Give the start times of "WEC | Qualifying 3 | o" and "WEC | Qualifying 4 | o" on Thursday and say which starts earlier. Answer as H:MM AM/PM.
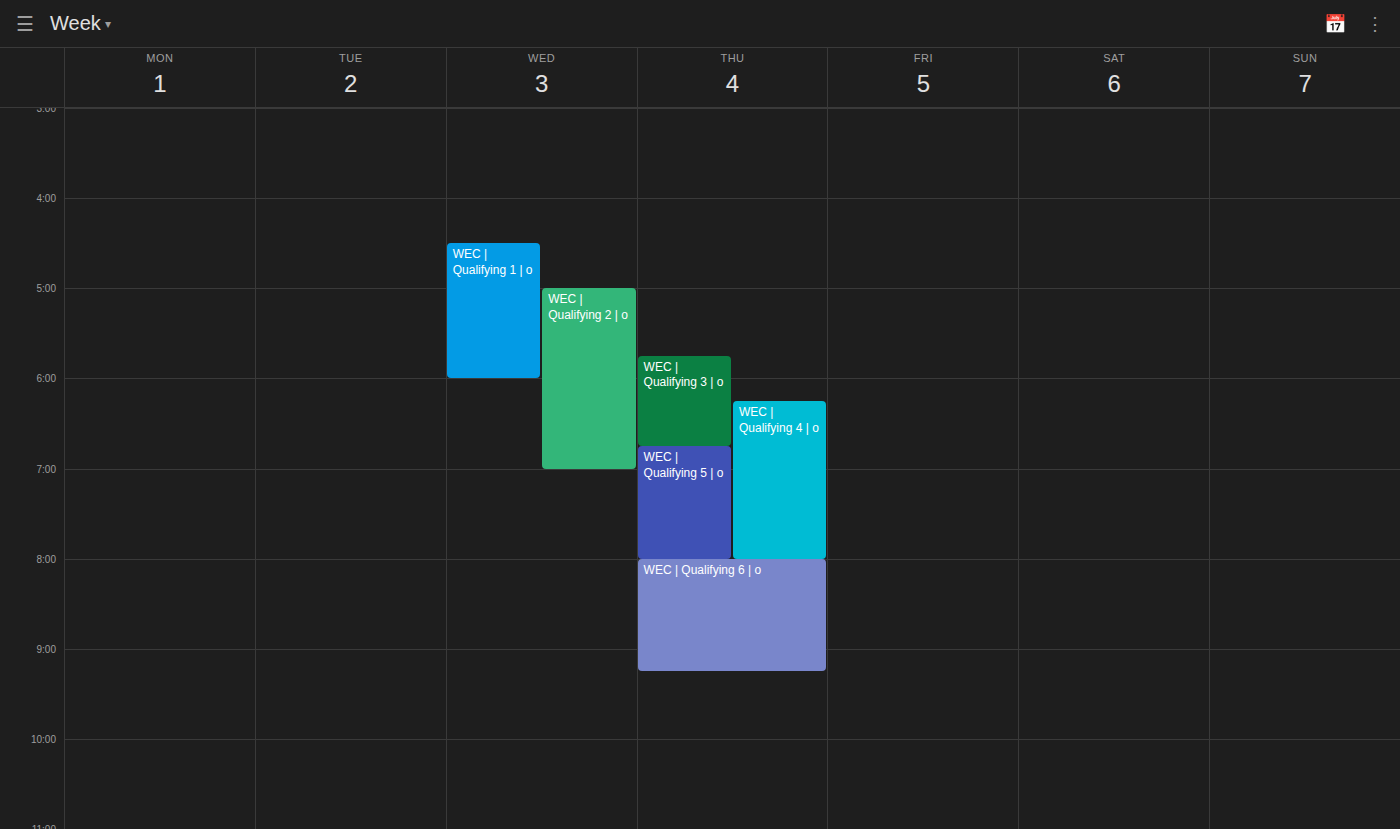
"WEC | Qualifying 3 | o" 5:45 PM; "WEC | Qualifying 4 | o" 6:15 PM.